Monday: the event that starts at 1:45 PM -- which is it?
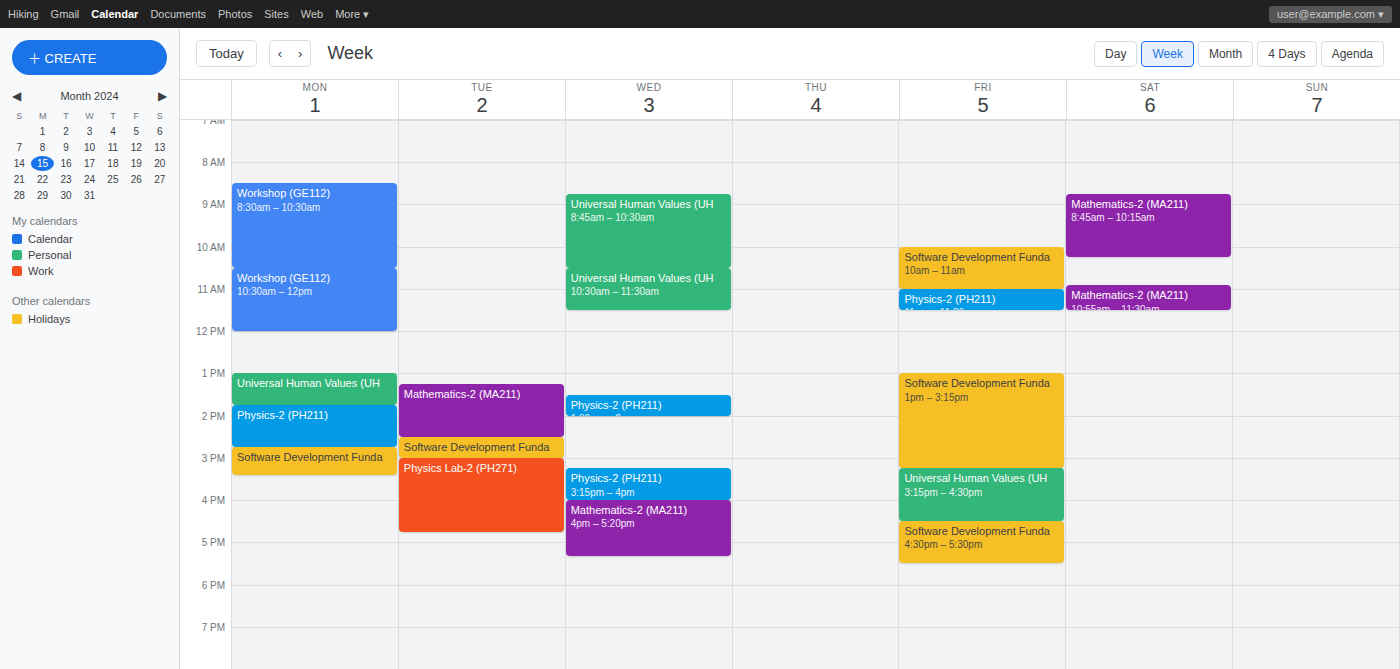
"Physics-2 (PH211)"